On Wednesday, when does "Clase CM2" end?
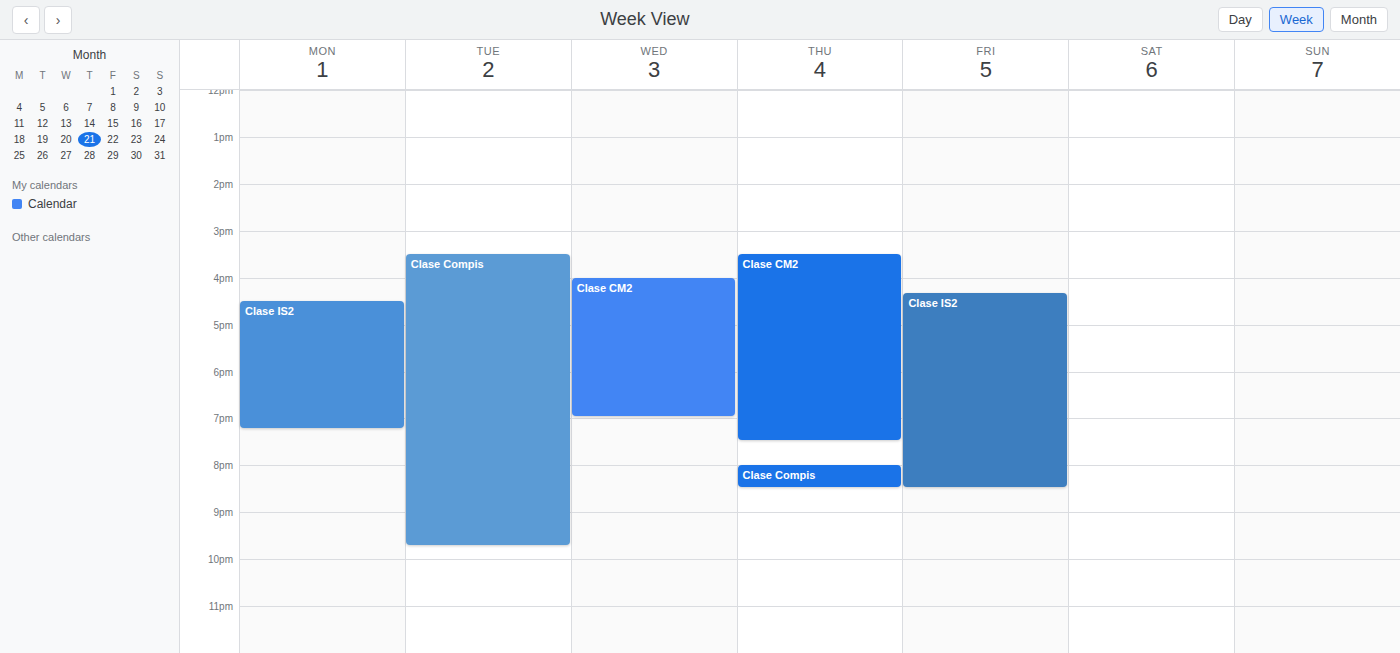
7:00 PM